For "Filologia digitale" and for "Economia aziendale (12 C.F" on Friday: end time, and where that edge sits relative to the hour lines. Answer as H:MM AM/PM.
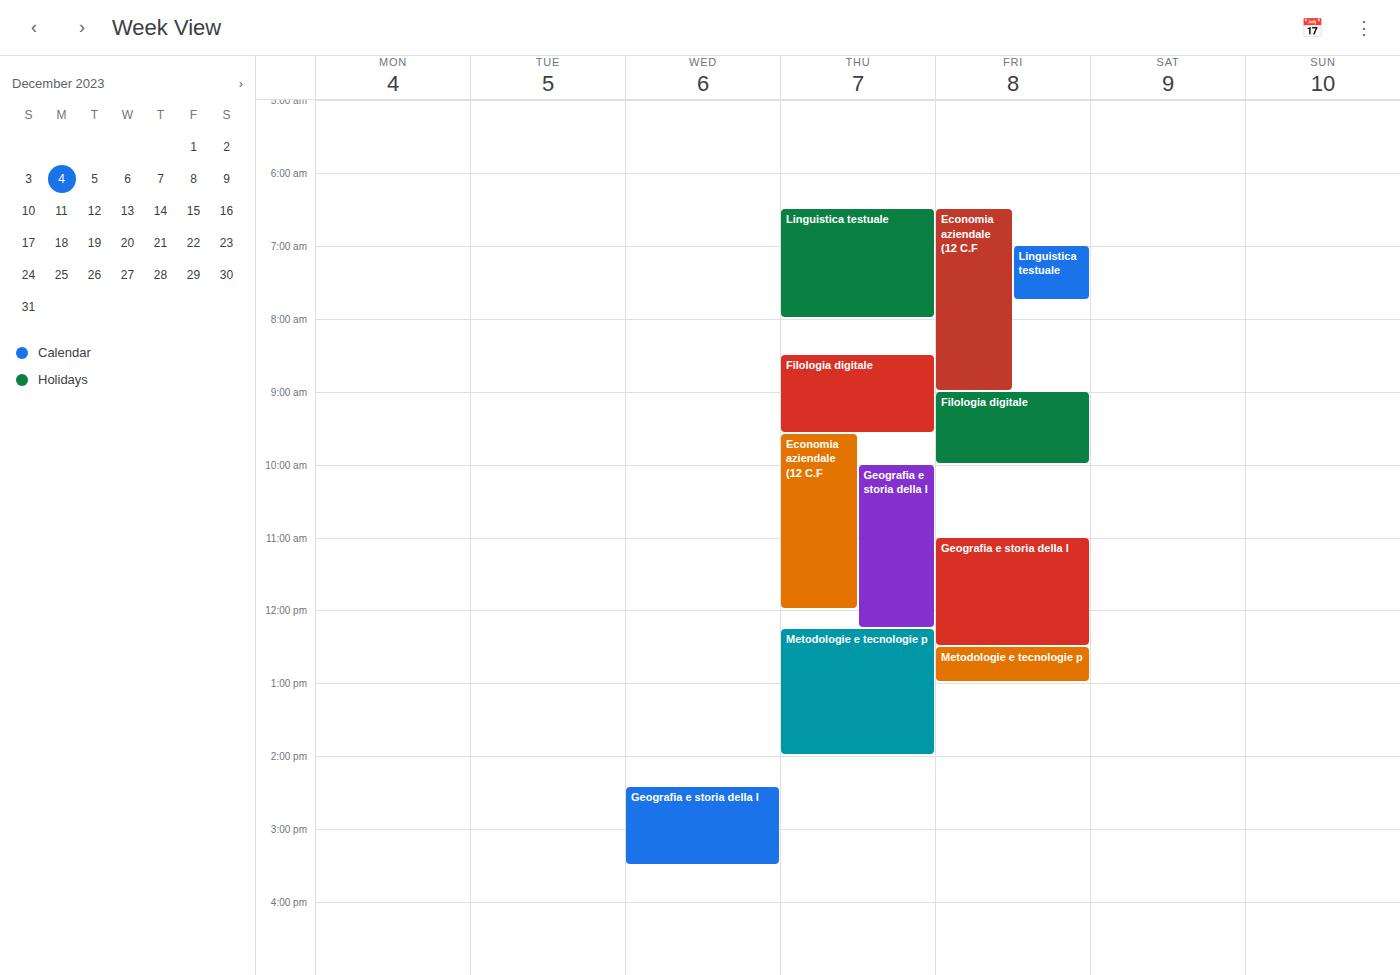
"Filologia digitale": 10:00 AM, exactly on the 10 AM line. "Economia aziendale (12 C.F": 9:00 AM, exactly on the 9 AM line.